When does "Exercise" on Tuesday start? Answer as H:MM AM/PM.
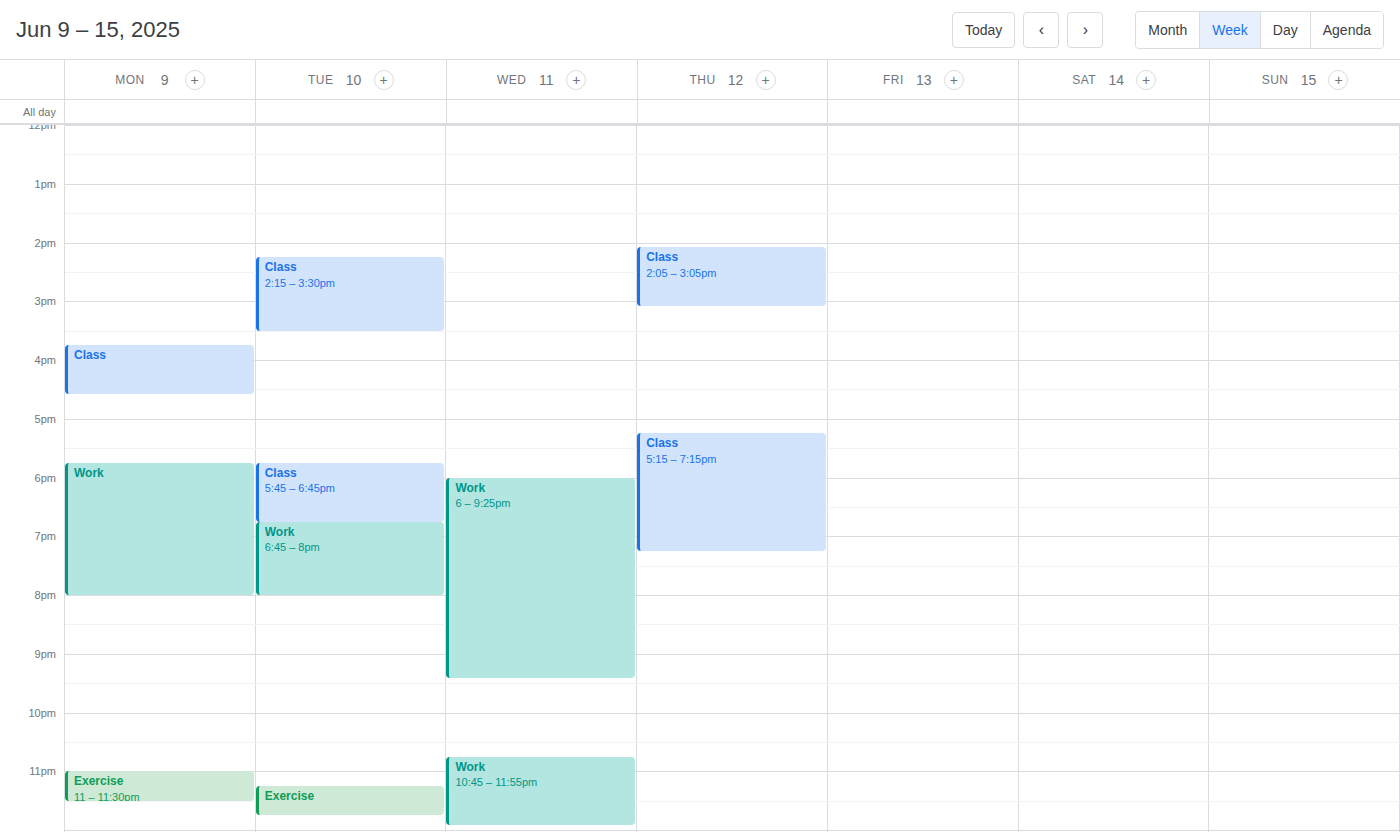
11:15 PM